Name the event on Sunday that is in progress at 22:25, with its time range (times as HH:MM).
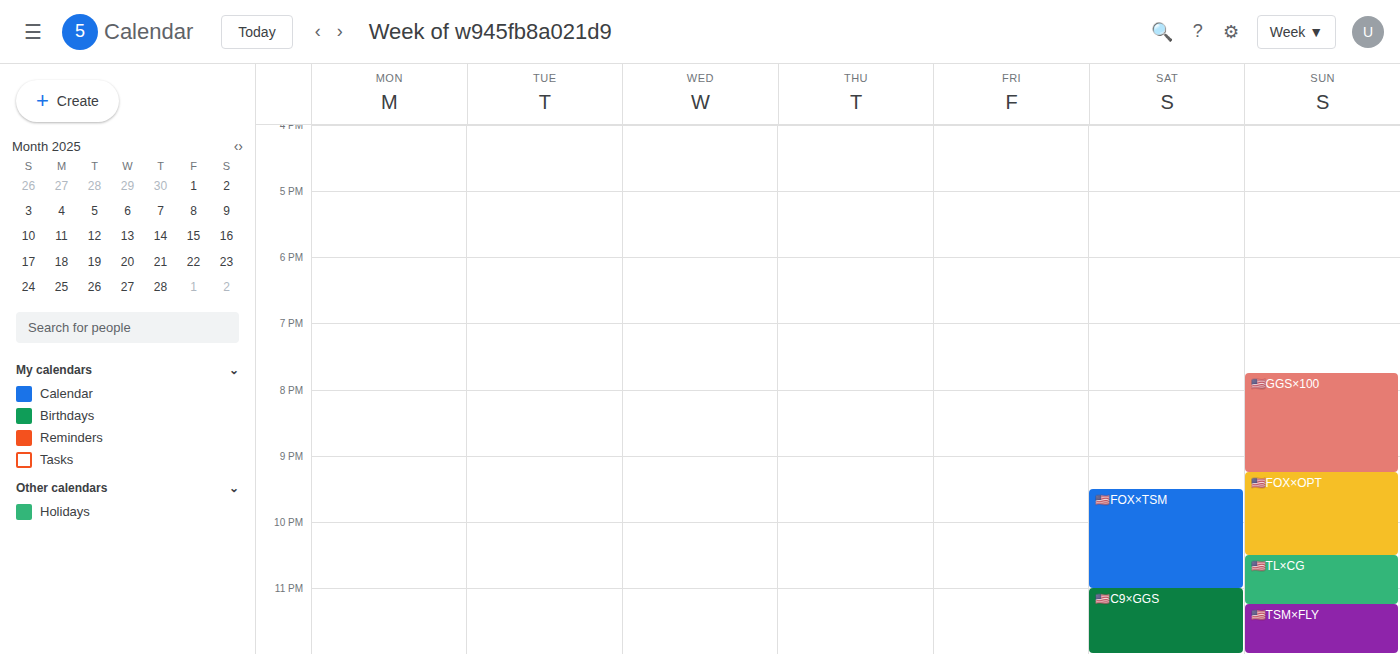
"🇺🇸FOX×OPT", 21:15 to 22:30